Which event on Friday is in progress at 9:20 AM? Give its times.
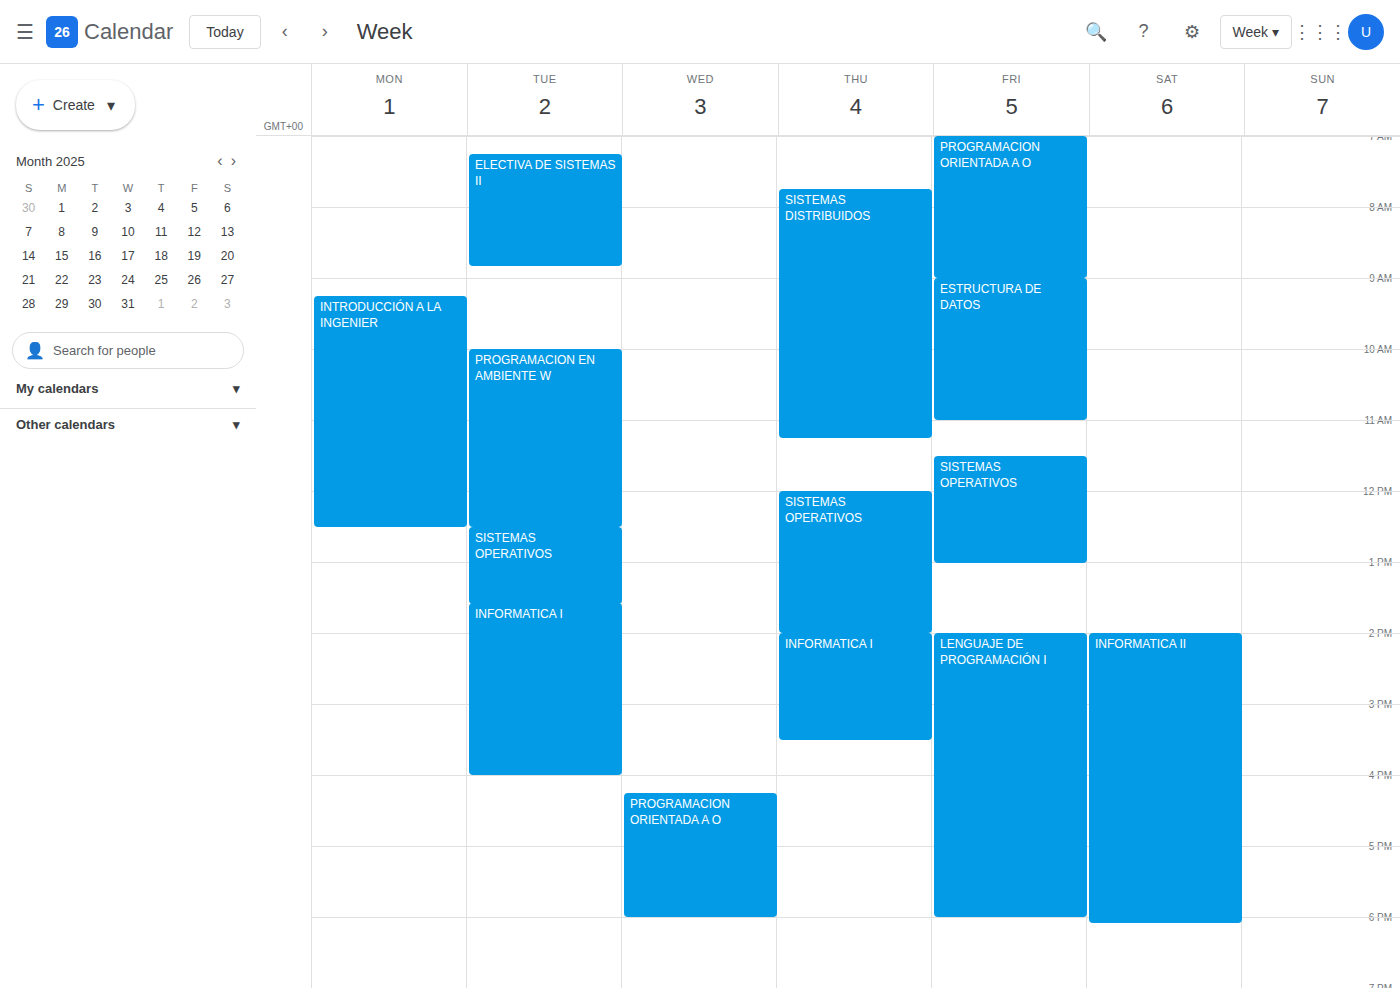
"ESTRUCTURA DE DATOS", 9:00 AM to 11:00 AM